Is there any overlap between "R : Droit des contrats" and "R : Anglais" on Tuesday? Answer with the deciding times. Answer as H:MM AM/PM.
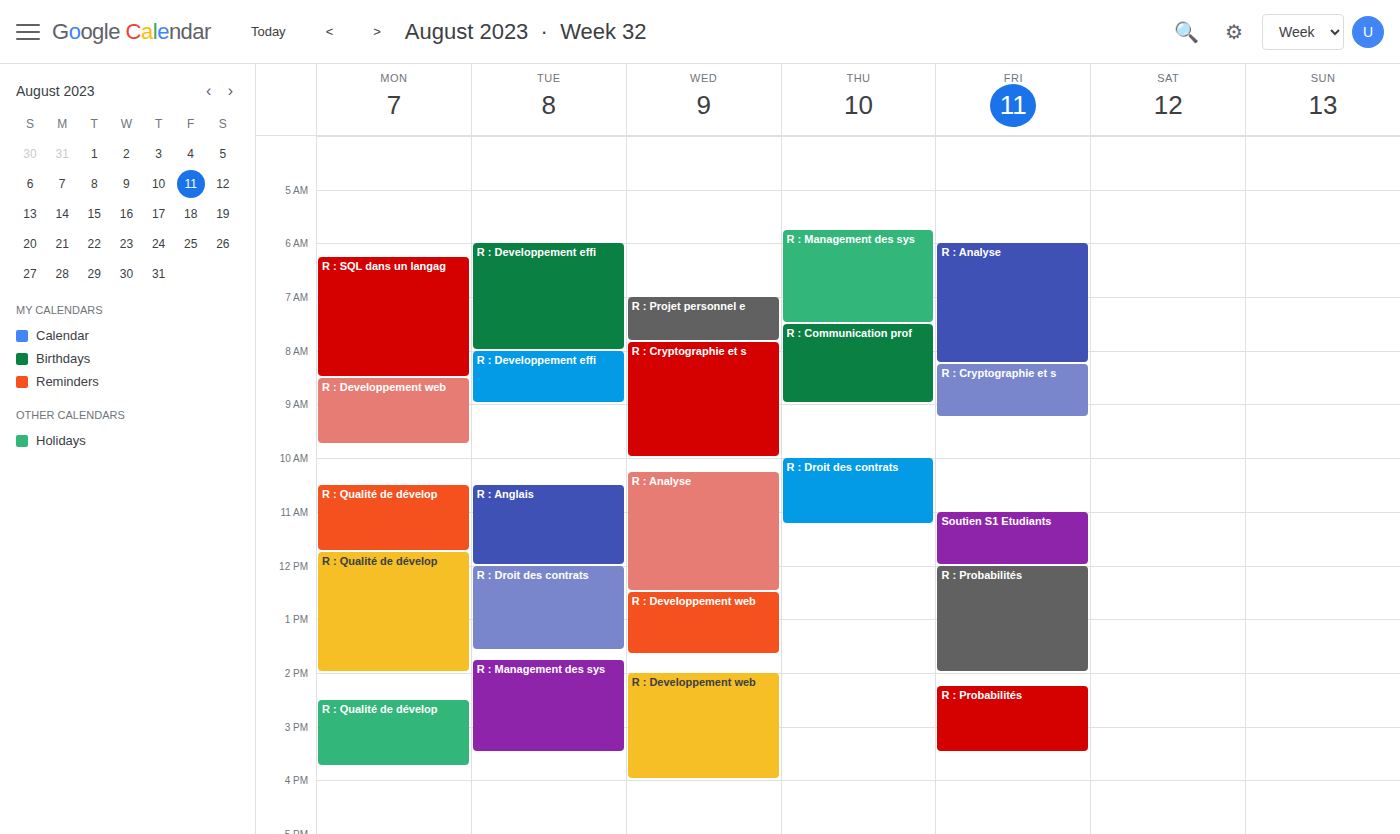
"R : Anglais" ends at 12:00 PM, exactly when "R : Droit des contrats" starts -- they touch but do not overlap.